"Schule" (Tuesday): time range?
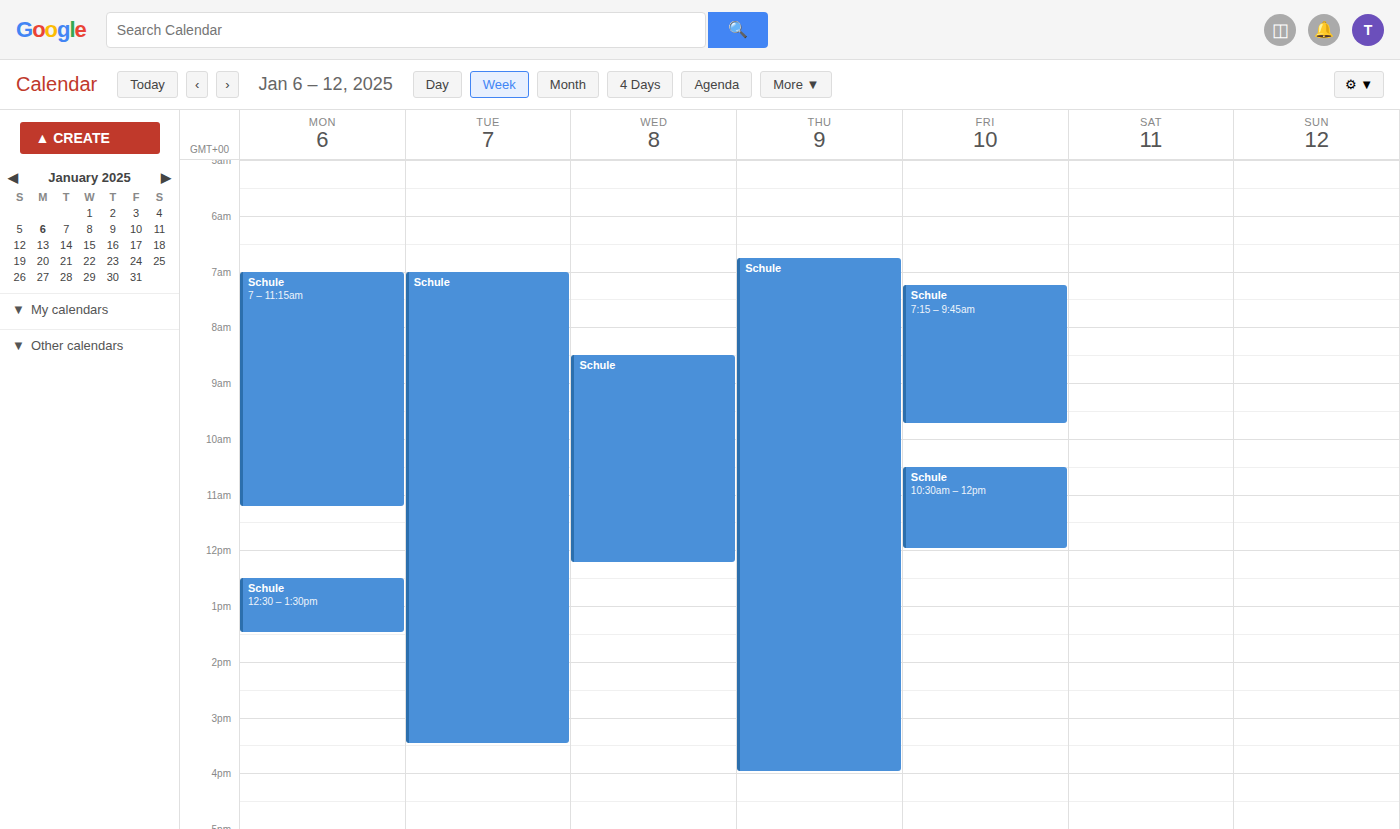
7:00 AM to 3:30 PM